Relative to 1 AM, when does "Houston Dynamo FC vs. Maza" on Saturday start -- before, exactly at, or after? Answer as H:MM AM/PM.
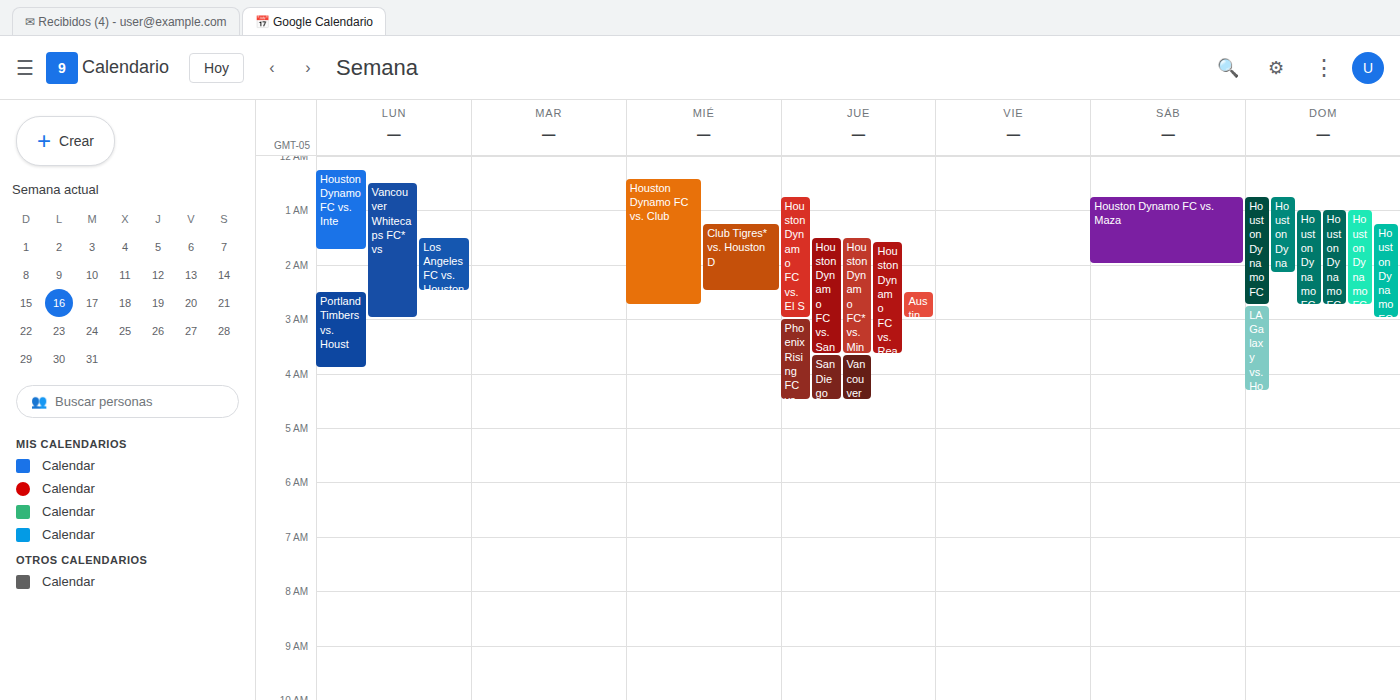
12:45 AM -- before 1 AM, 15 minutes above the 1 AM line.